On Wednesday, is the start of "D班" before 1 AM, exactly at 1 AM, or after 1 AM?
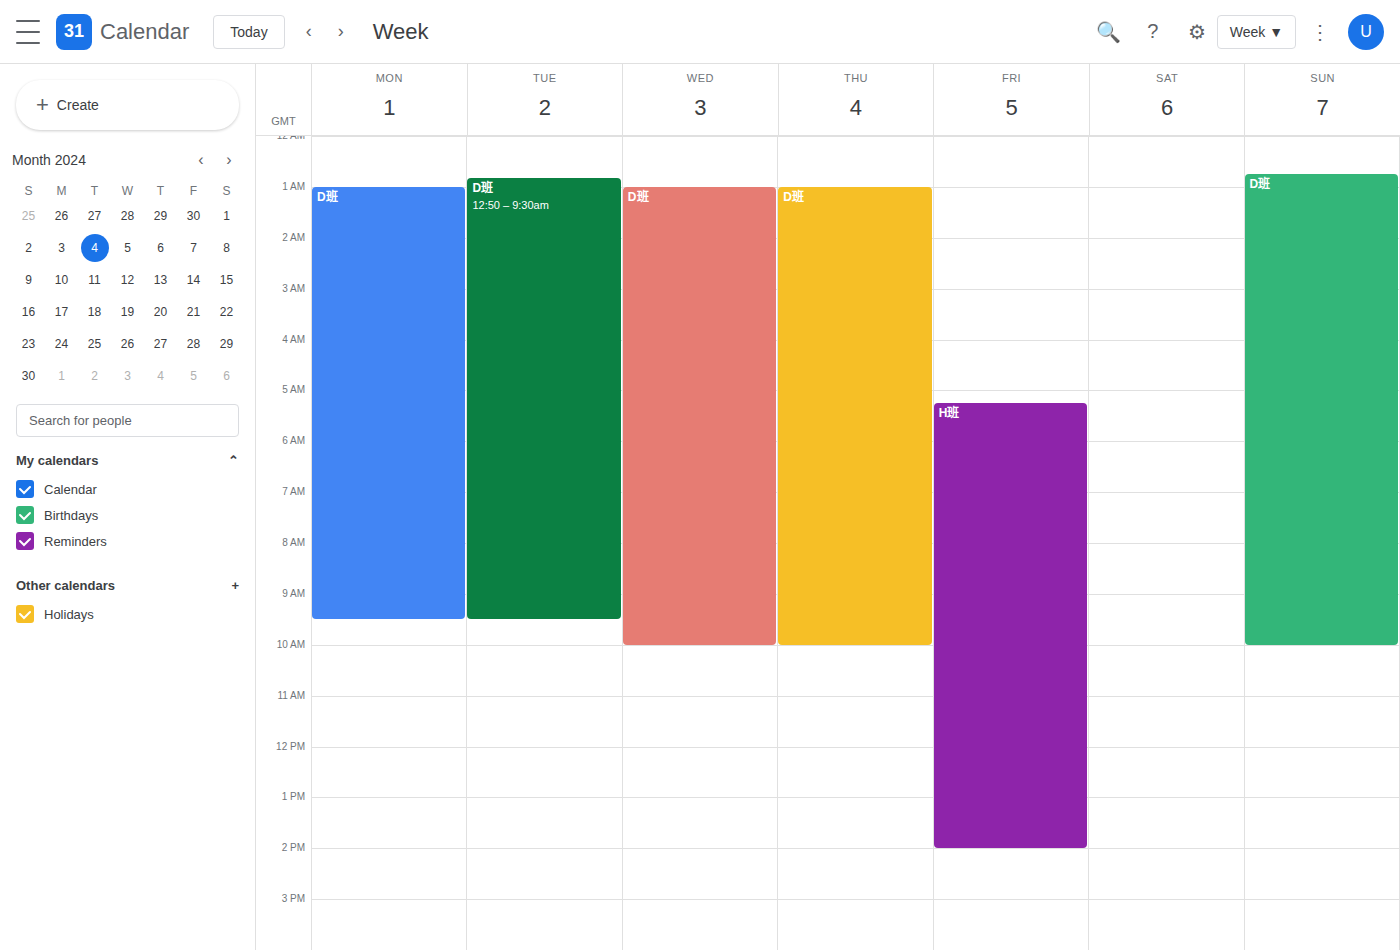
1:00 AM -- exactly at 1 AM, on the 1 AM line.